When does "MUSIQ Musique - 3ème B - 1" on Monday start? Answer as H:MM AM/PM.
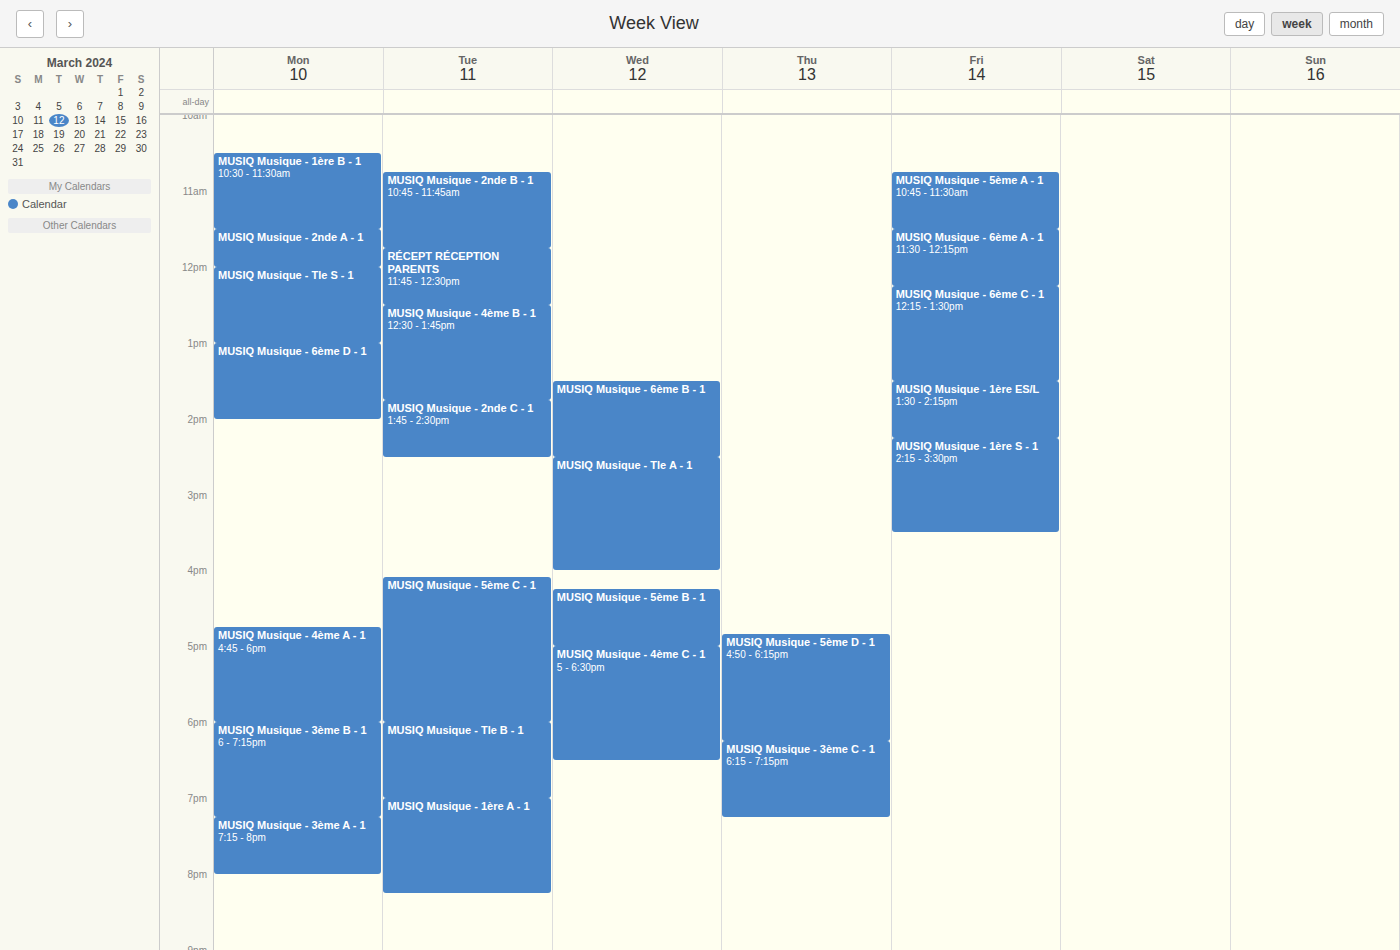
6:00 PM